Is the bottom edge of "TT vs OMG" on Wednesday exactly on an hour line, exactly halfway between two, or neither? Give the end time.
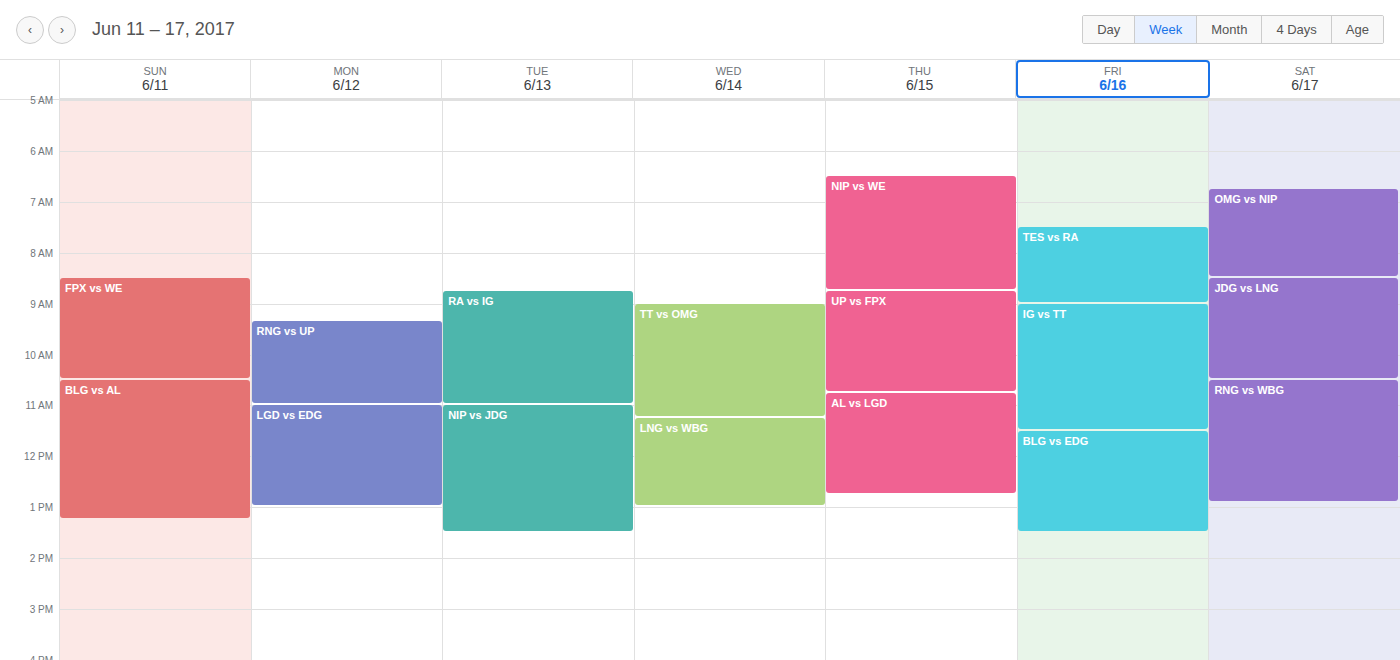
11:15 AM -- neither: a quarter of the way from the 11 AM line to the 12 PM line.